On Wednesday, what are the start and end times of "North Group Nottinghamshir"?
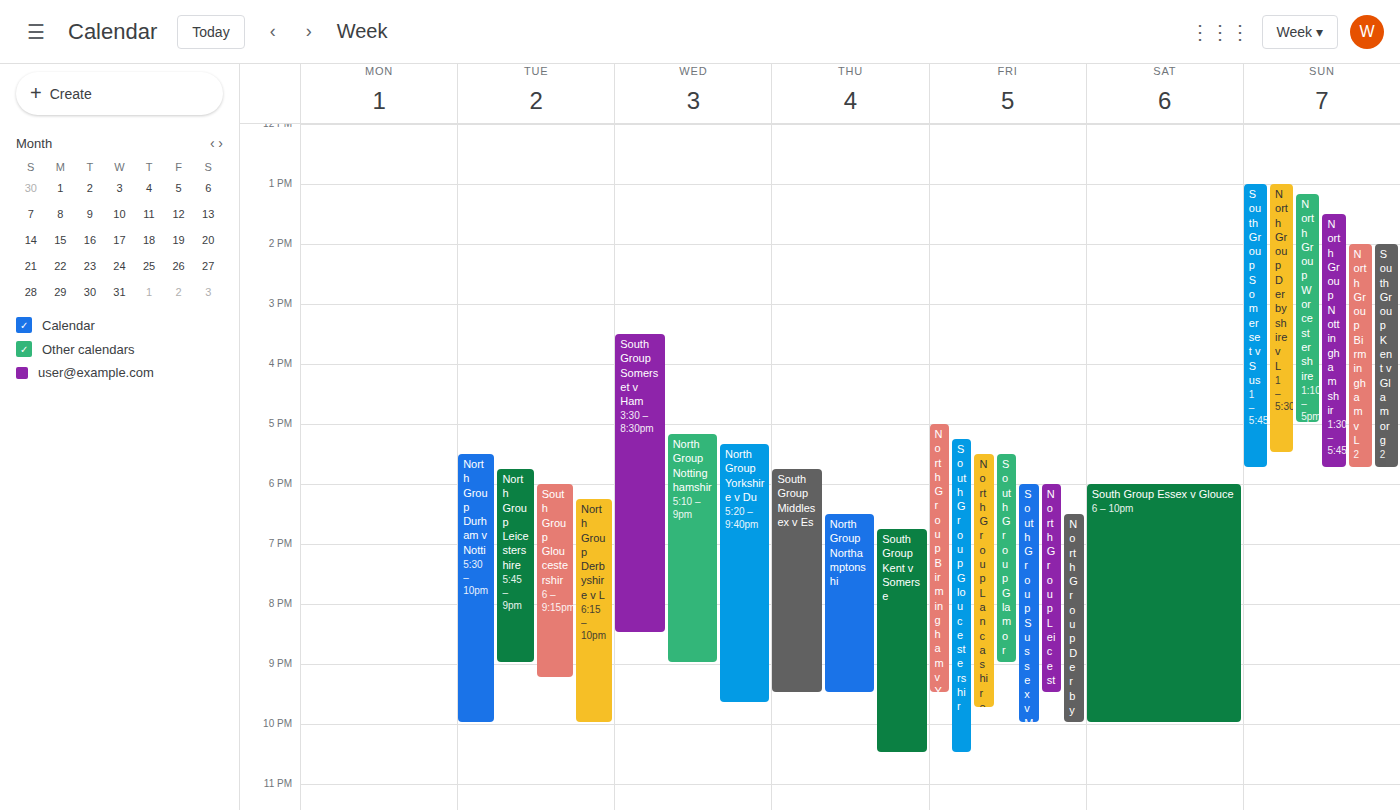
5:10 PM to 9:00 PM